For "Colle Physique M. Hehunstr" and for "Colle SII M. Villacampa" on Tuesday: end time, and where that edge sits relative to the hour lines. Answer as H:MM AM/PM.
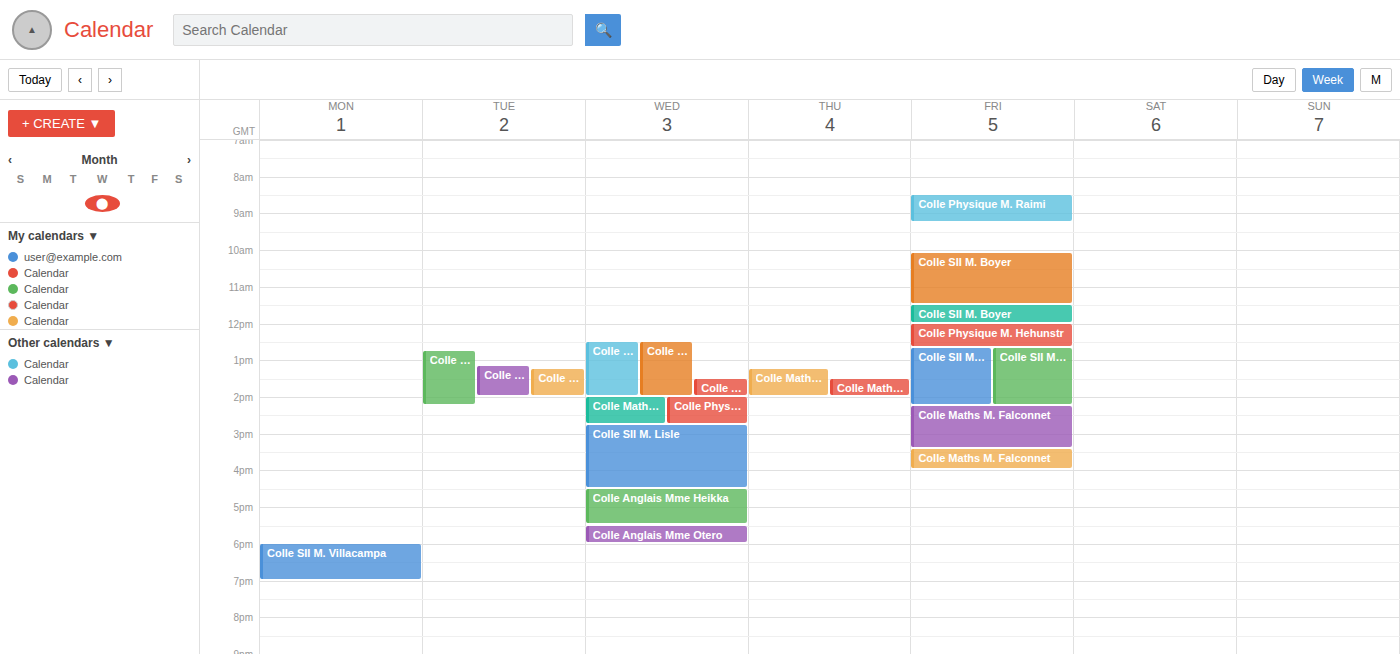
"Colle Physique M. Hehunstr": 2:15 PM, neither: a quarter of the way from the 2 PM line to the 3 PM line. "Colle SII M. Villacampa": 2:00 PM, exactly on the 2 PM line.